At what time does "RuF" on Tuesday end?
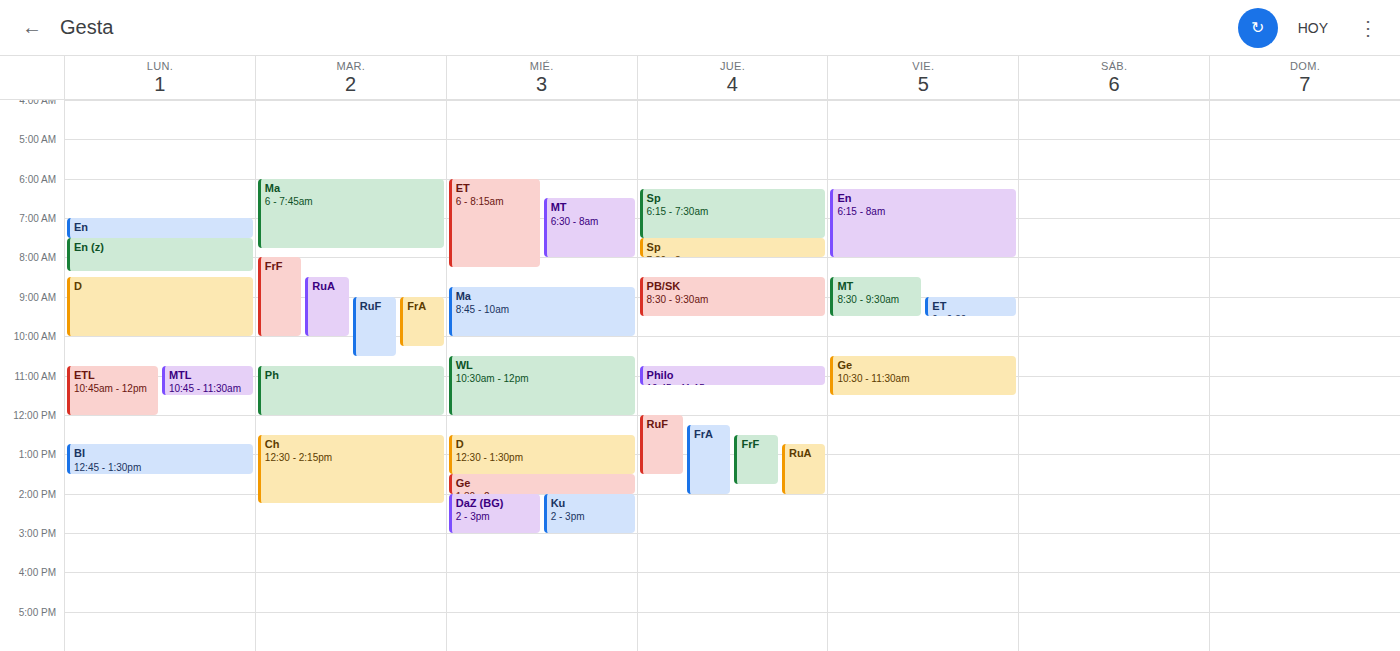
10:30 AM